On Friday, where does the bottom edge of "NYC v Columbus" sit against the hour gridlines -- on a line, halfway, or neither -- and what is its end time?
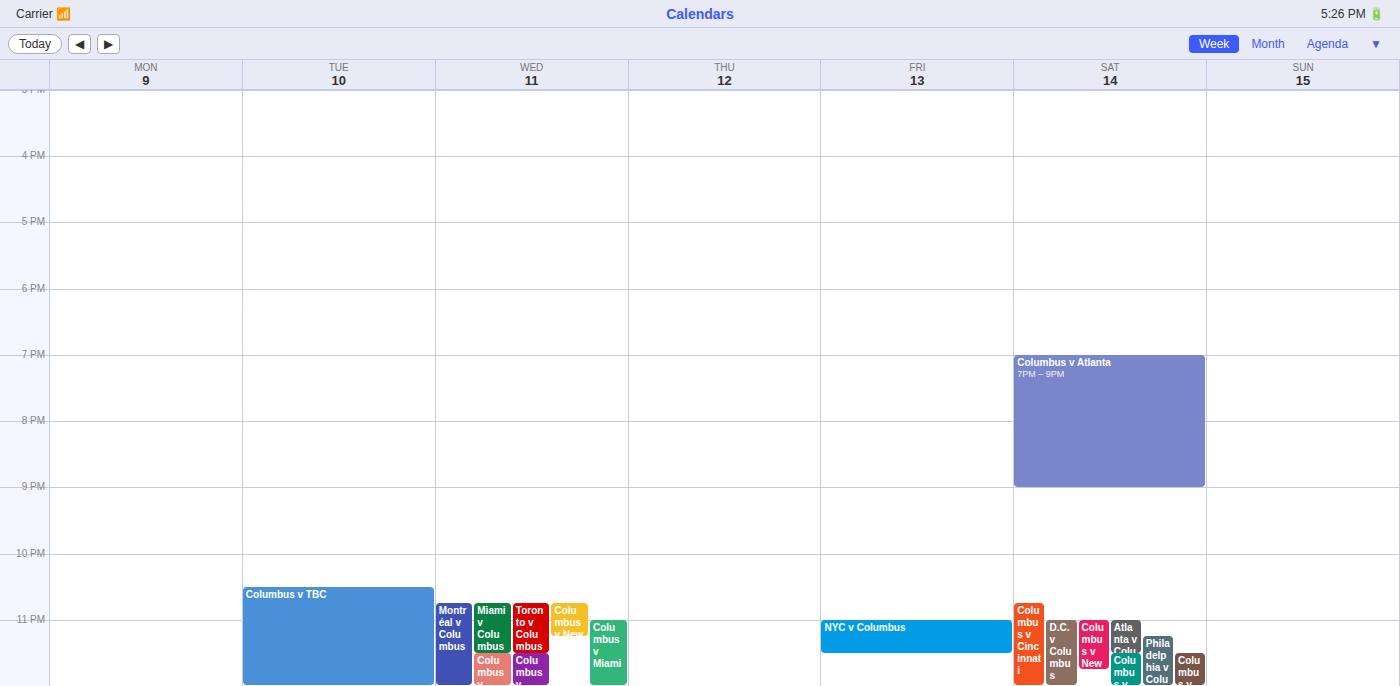
23:30 -- halfway between the 23:00 and 24:00 lines.